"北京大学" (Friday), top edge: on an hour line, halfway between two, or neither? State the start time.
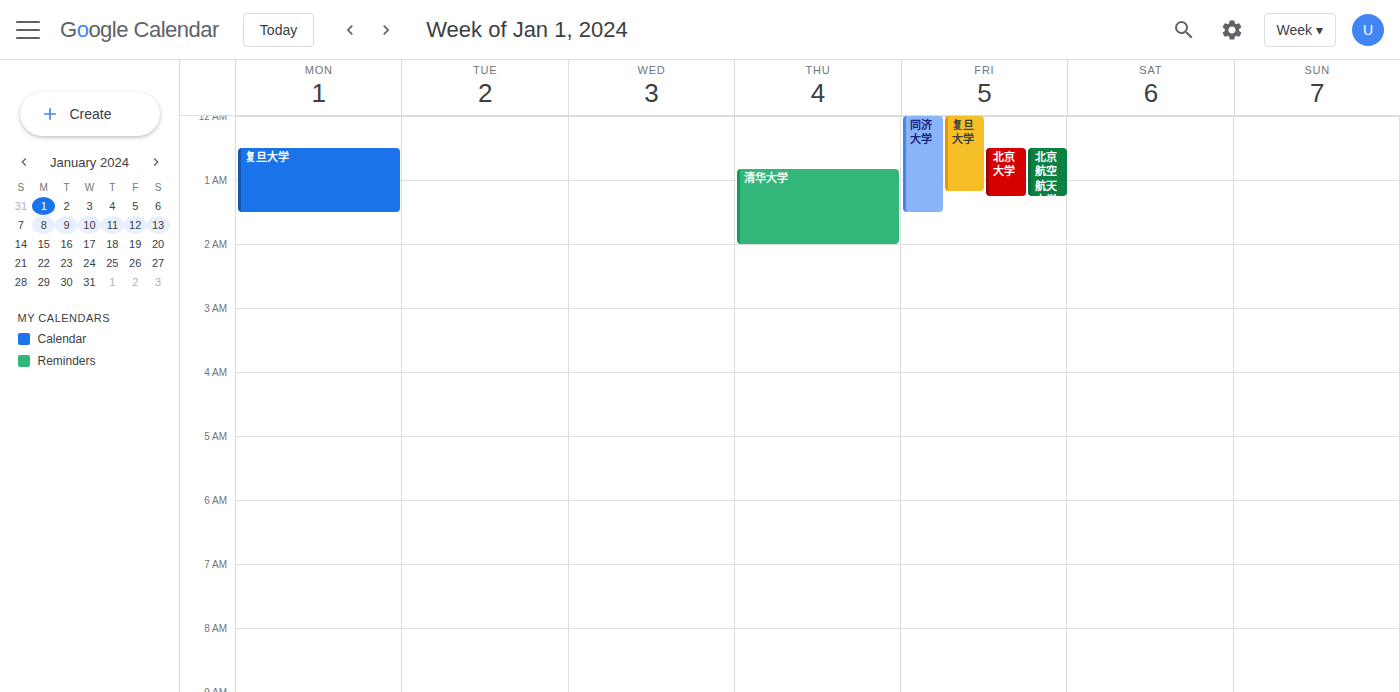
12:30 AM -- halfway between the 12 AM and 1 AM lines.